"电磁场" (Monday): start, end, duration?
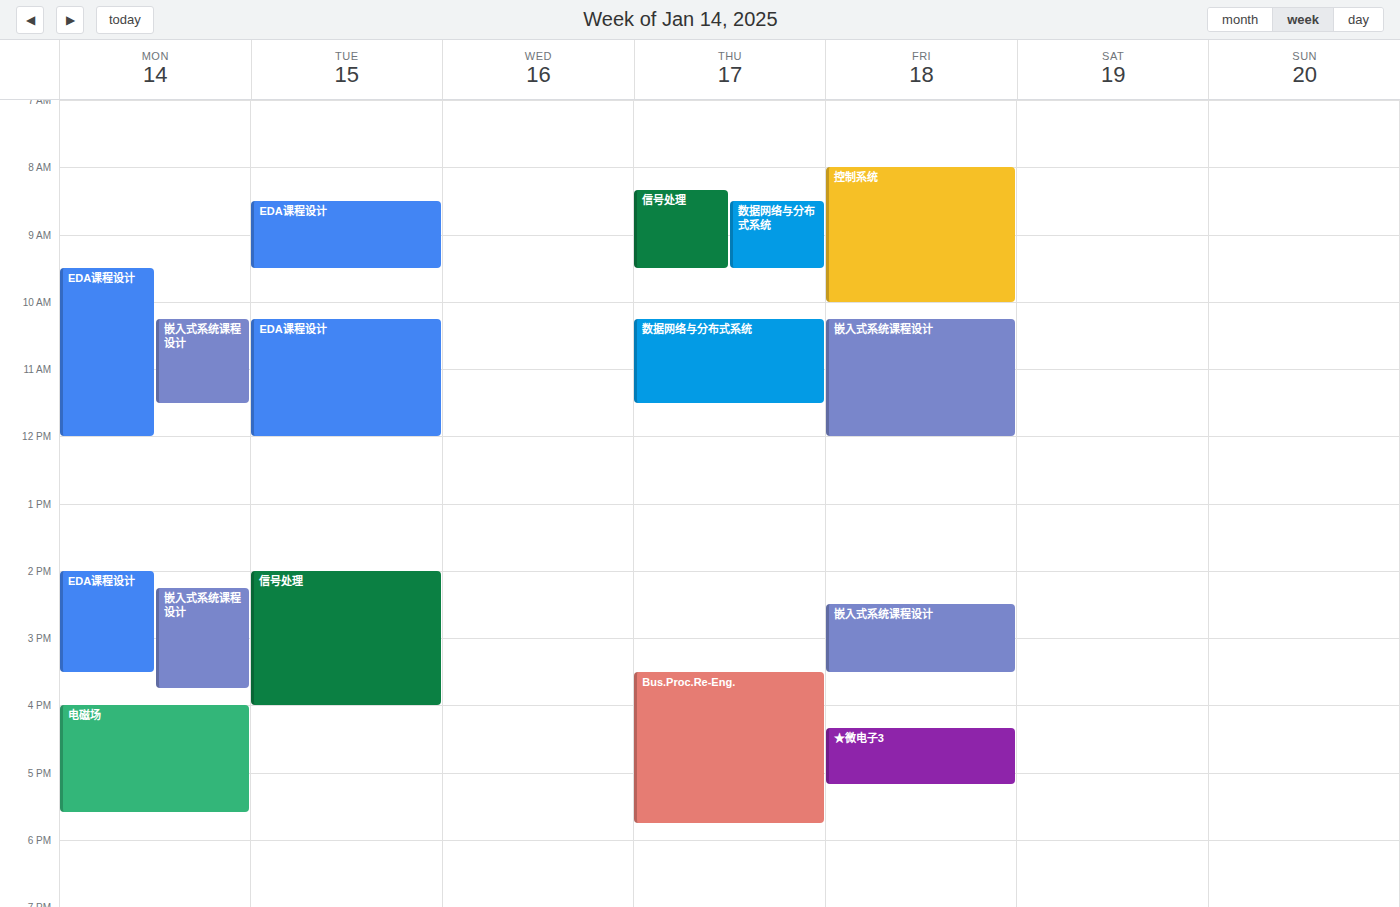
4:00 PM to 5:35 PM, 1 hour 35 minutes